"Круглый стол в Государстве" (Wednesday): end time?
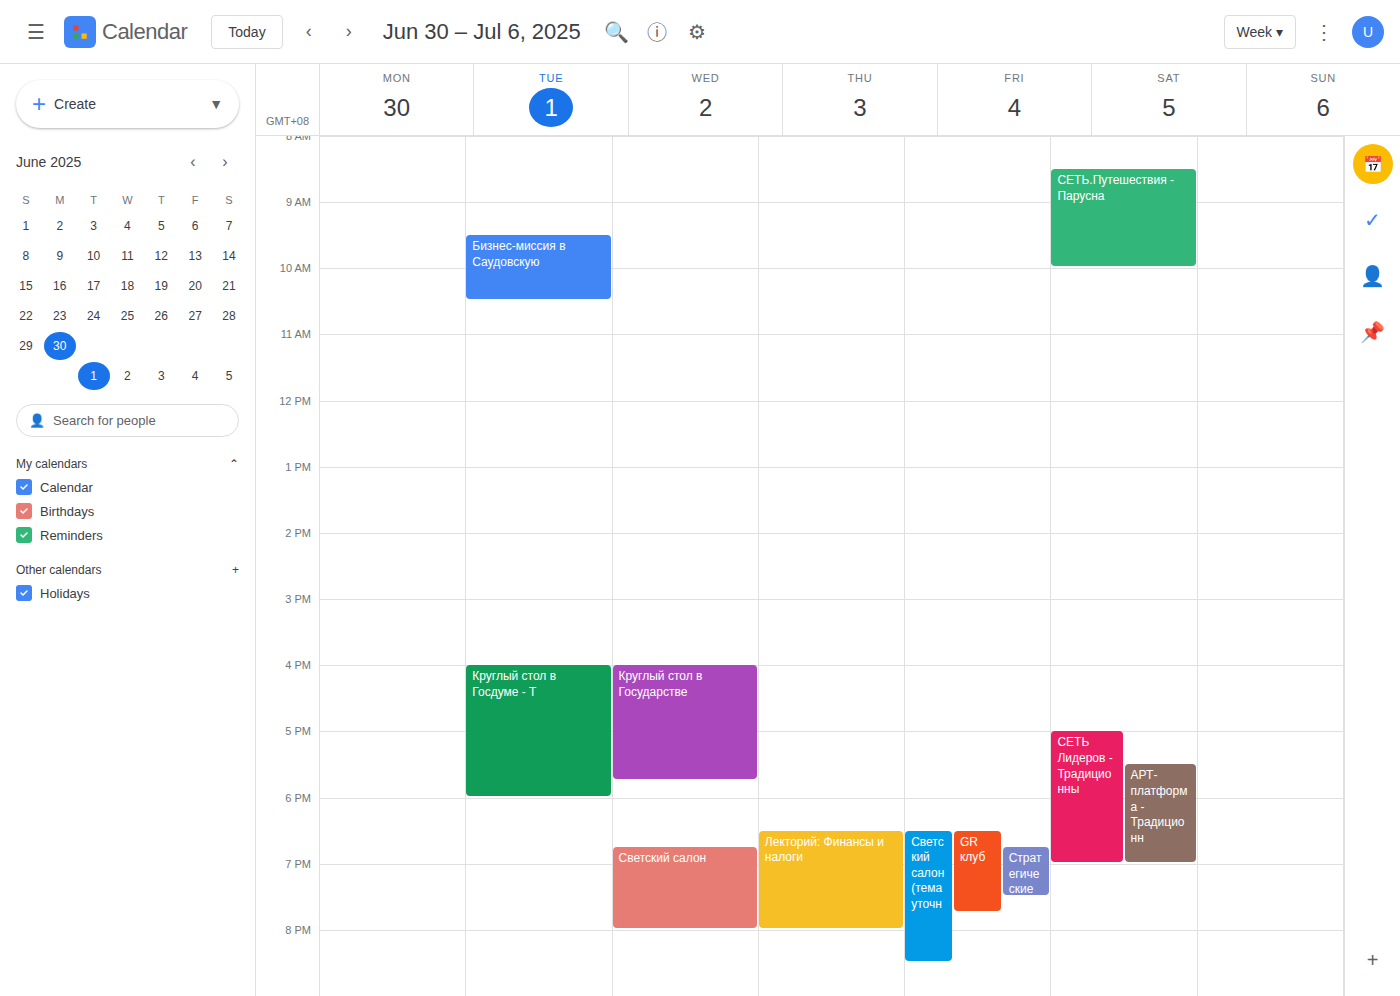
5:45 PM